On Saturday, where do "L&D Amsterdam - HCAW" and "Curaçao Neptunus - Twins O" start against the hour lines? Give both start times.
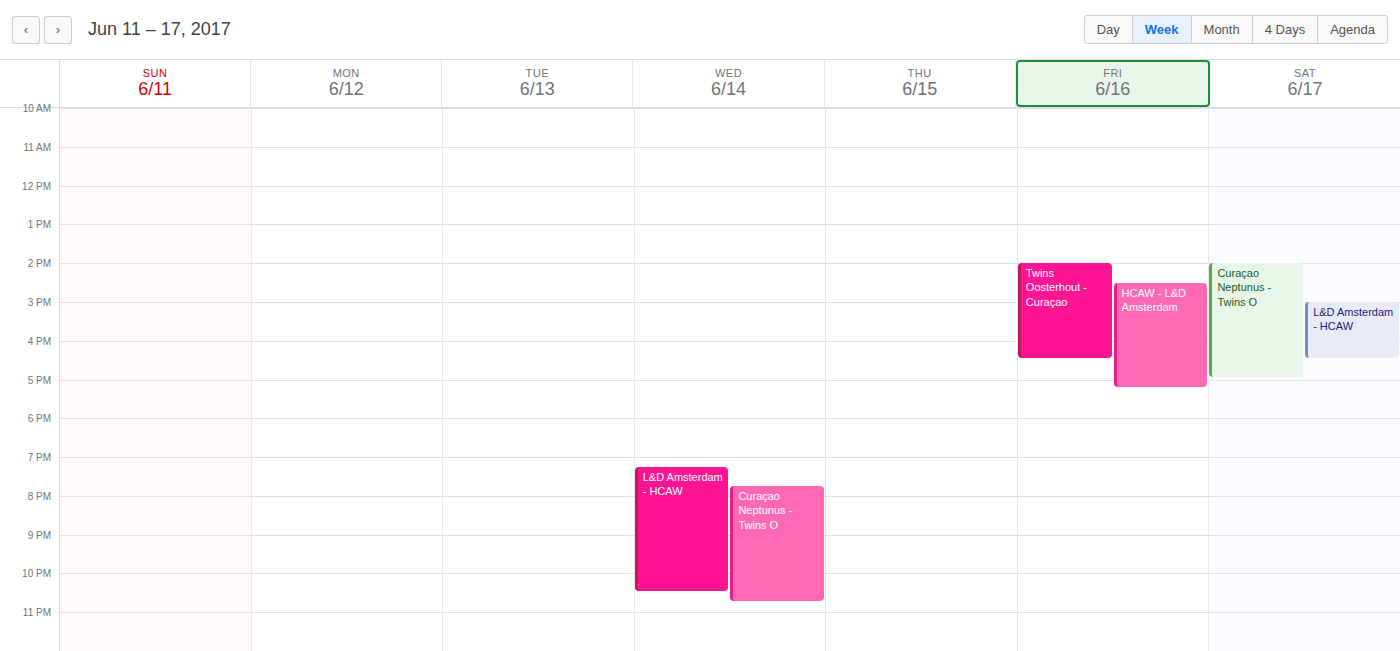
"L&D Amsterdam - HCAW": 3:00 PM, exactly on the 3 PM line. "Curaçao Neptunus - Twins O": 2:00 PM, exactly on the 2 PM line.